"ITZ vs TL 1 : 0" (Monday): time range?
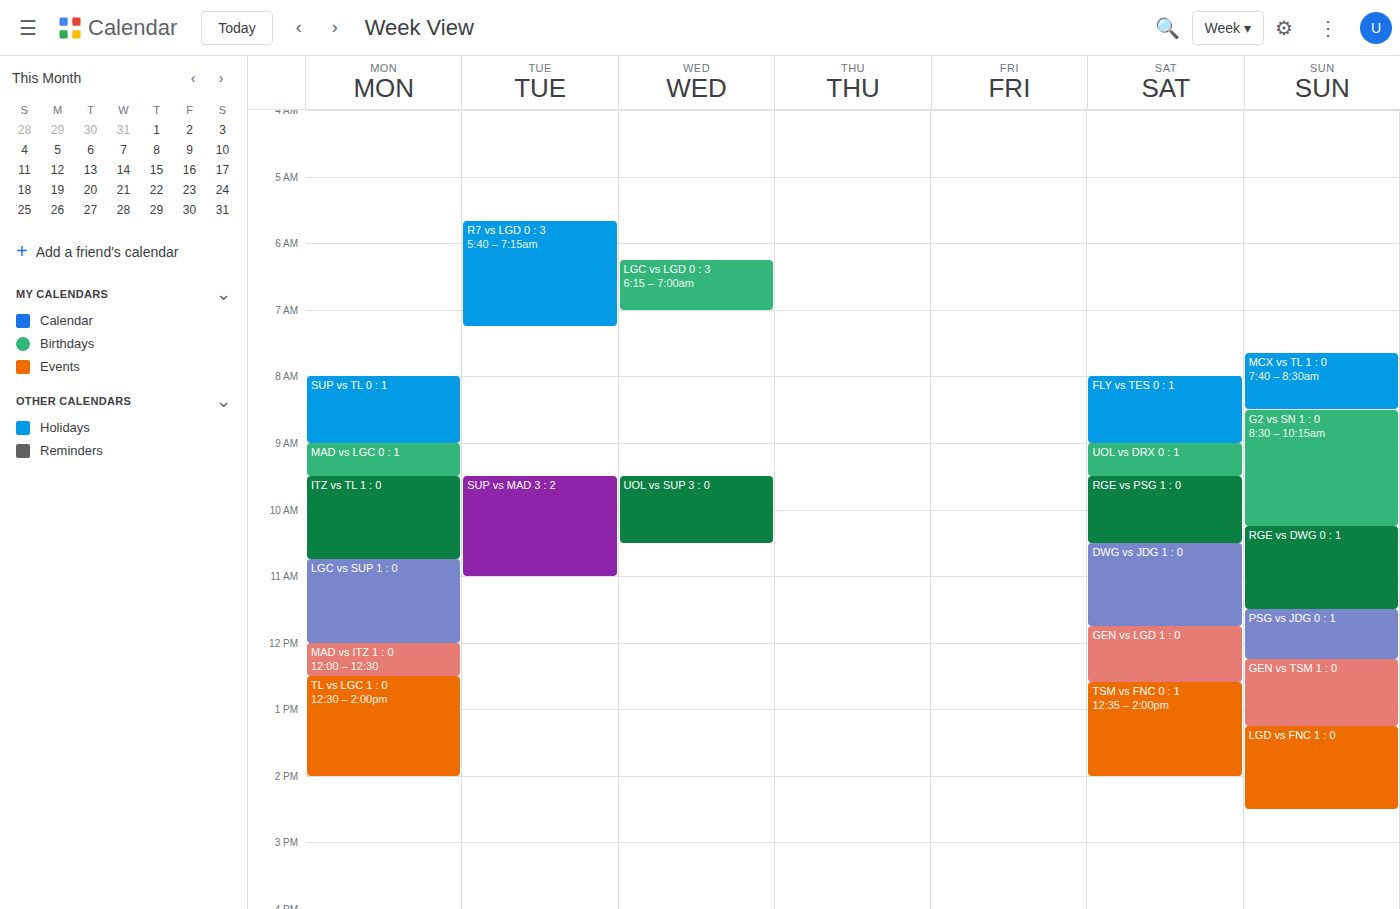
9:30 AM to 10:45 AM